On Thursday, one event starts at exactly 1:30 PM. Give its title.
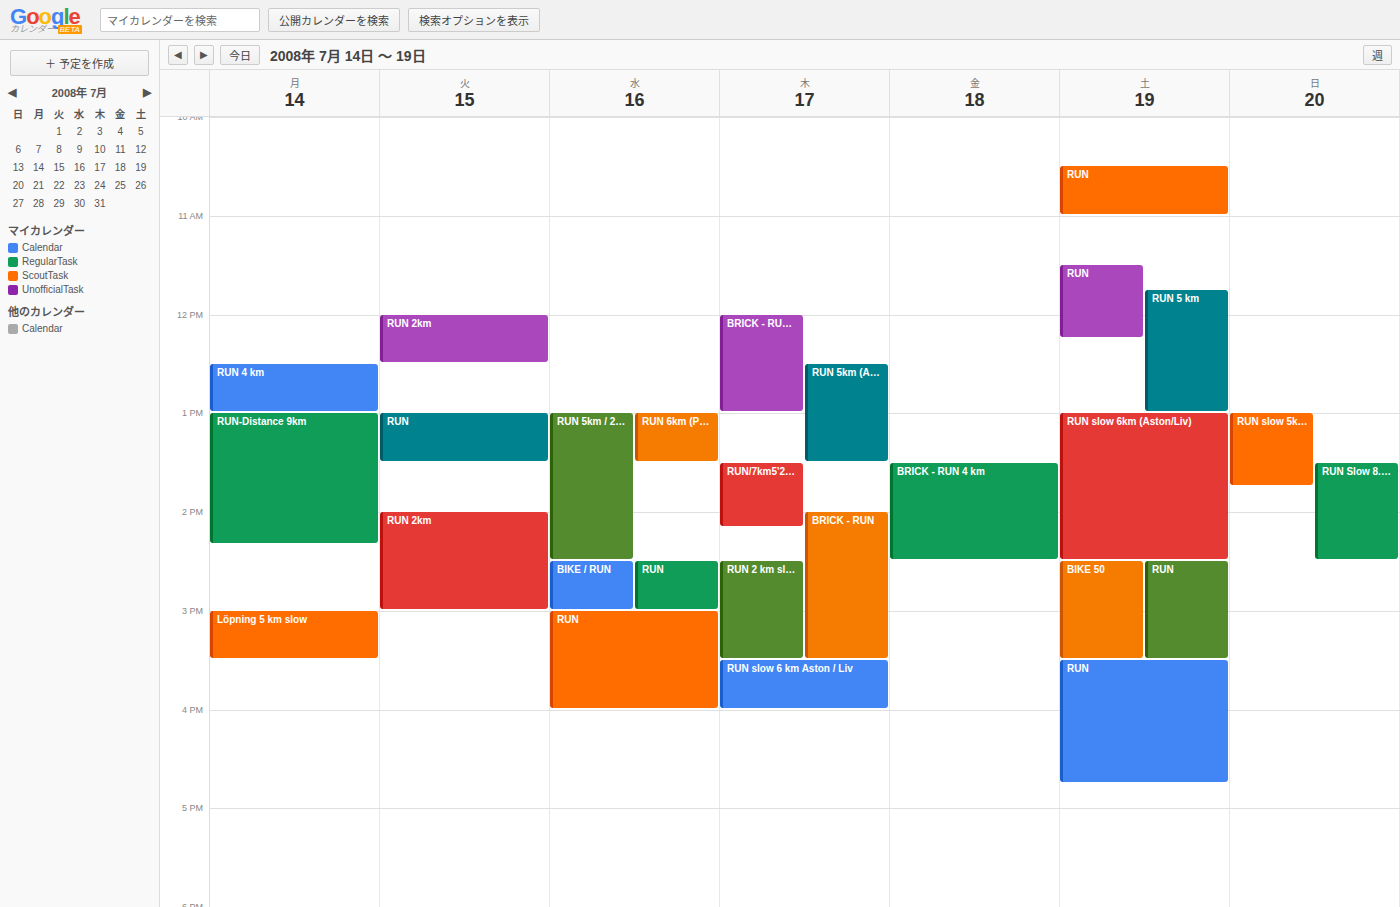
"RUN/7km5'20''/335"